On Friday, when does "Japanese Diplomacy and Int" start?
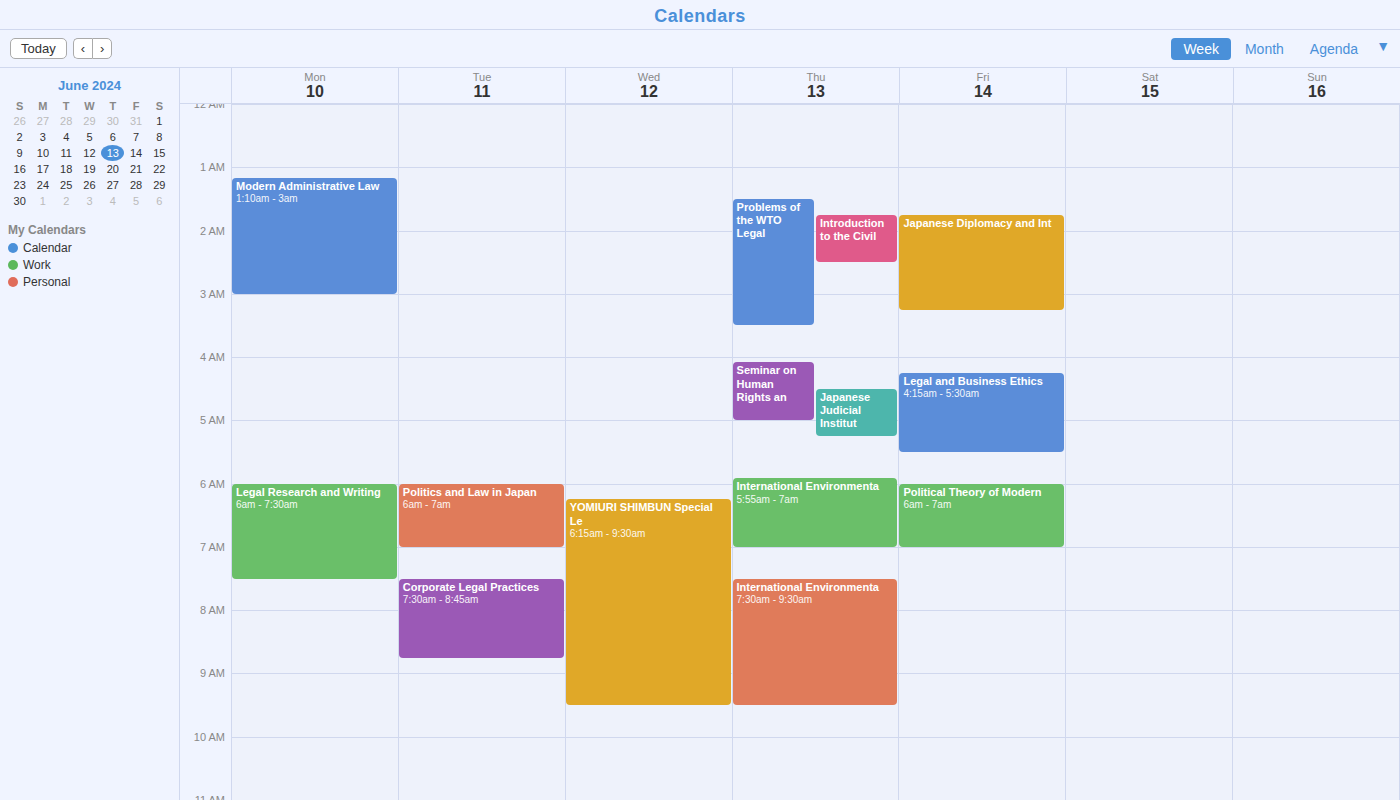
1:45 AM